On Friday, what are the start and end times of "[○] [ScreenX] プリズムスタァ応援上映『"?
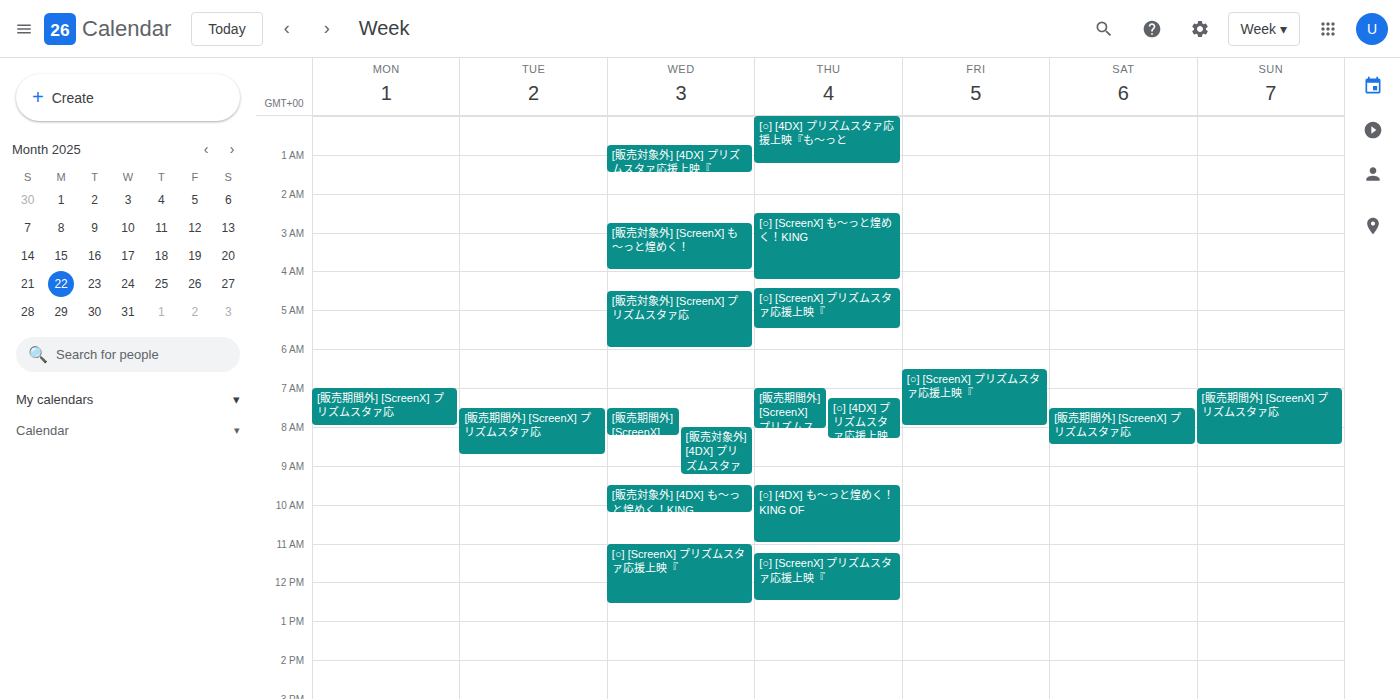
6:30 AM to 8:00 AM